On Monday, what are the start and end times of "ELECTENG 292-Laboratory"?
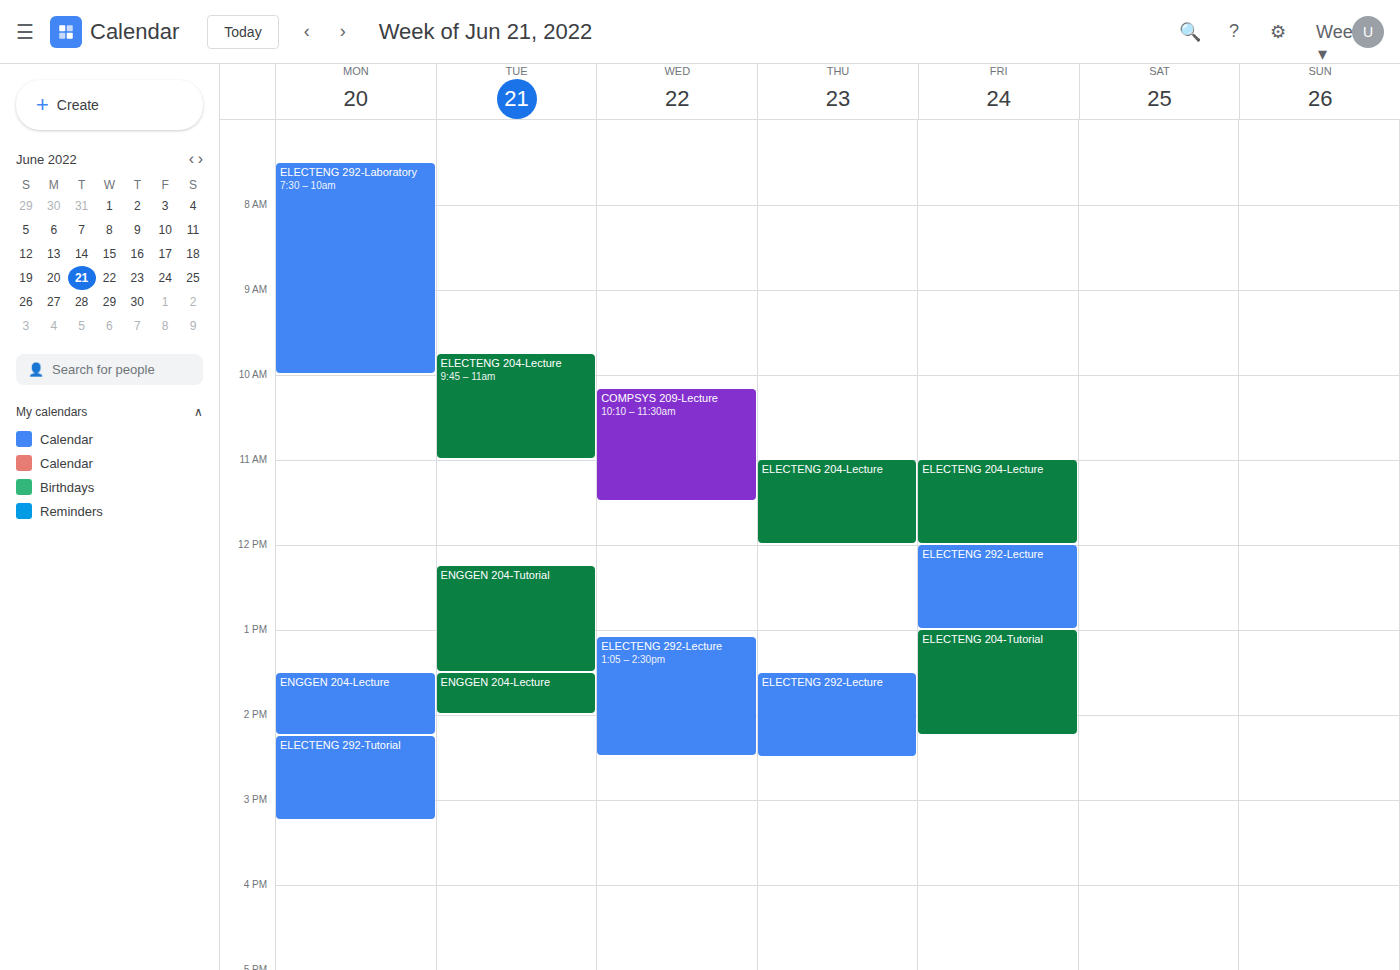
7:30 AM to 10:00 AM